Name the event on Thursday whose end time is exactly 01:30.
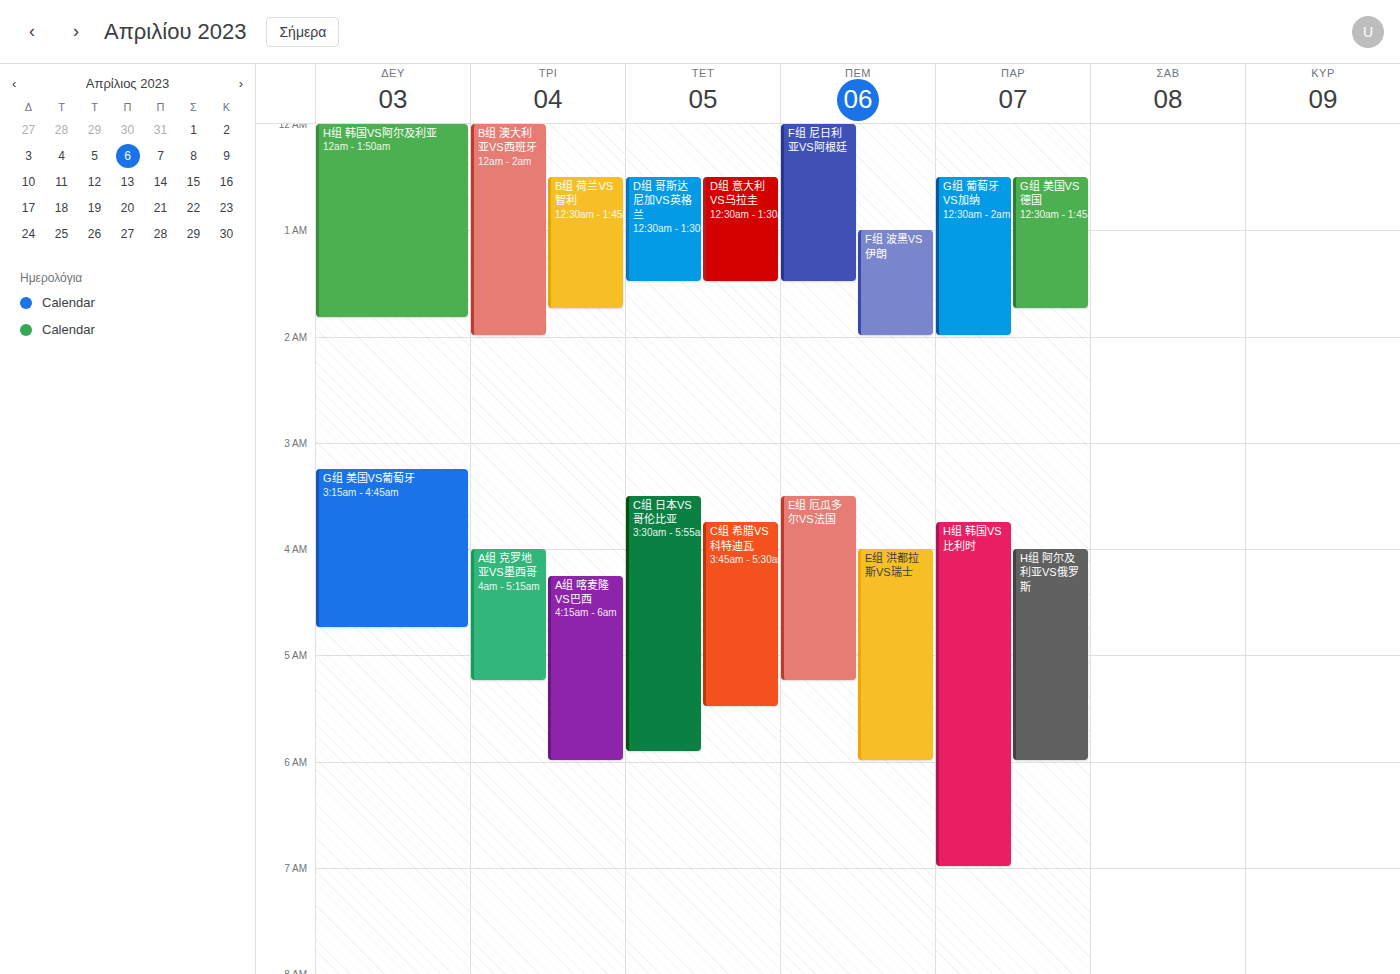
"F组 尼日利亚VS阿根廷"